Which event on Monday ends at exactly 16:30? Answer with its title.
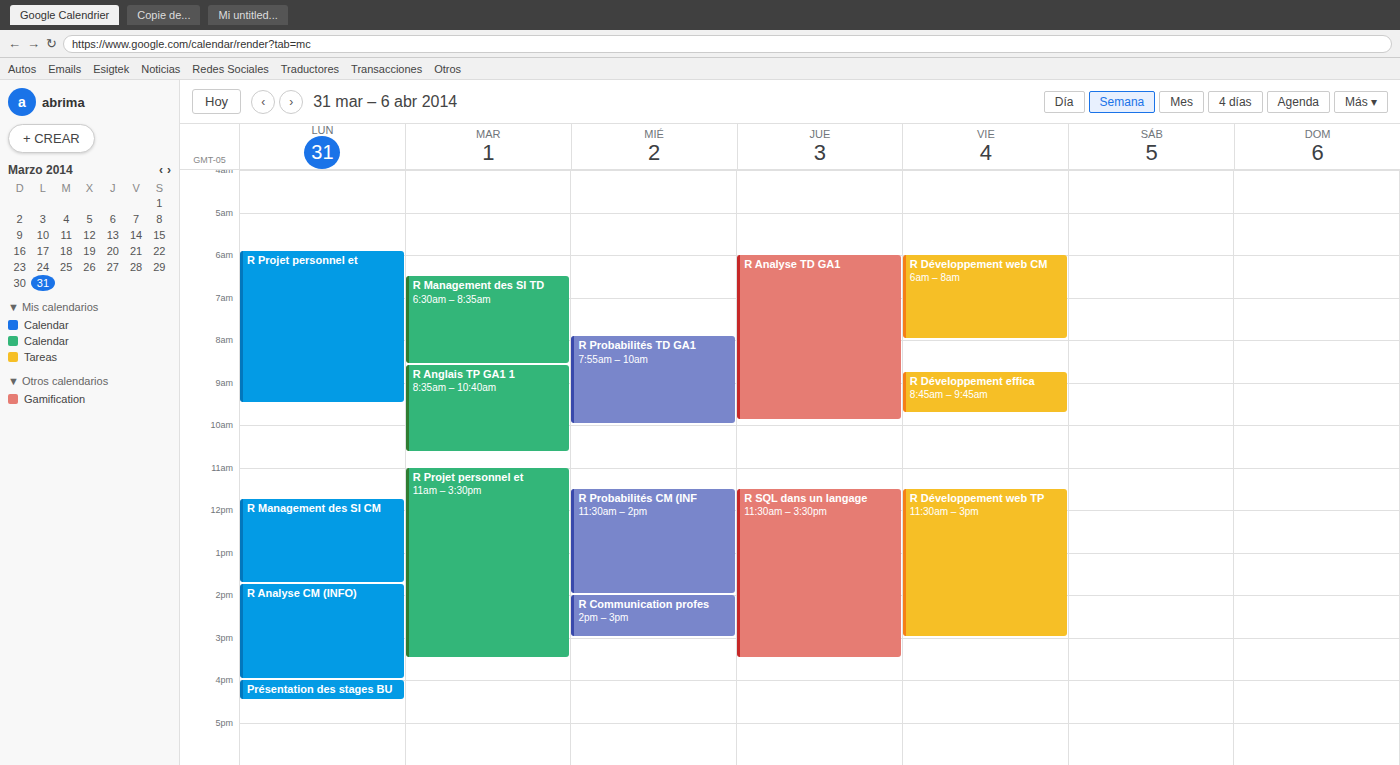
"Présentation des stages BU"